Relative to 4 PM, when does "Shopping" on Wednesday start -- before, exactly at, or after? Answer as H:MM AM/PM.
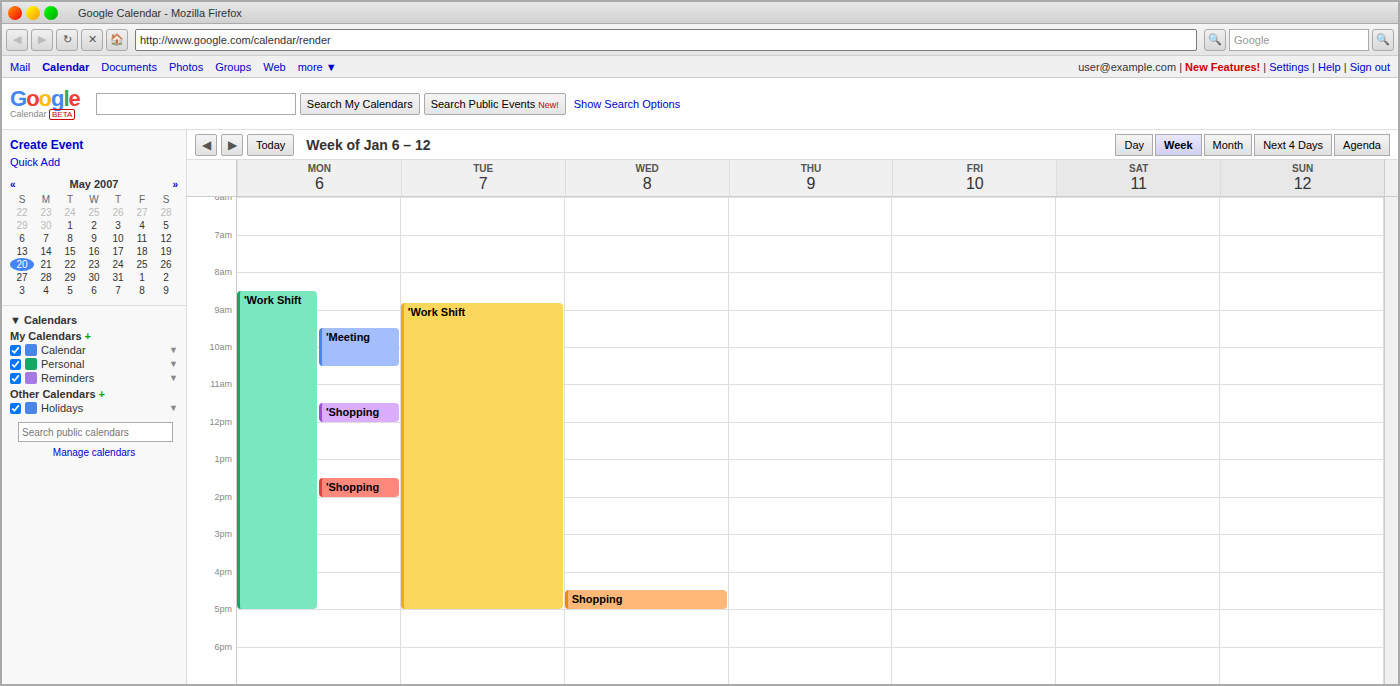
4:30 PM -- after 4 PM, 30 minutes below the 4 PM line.